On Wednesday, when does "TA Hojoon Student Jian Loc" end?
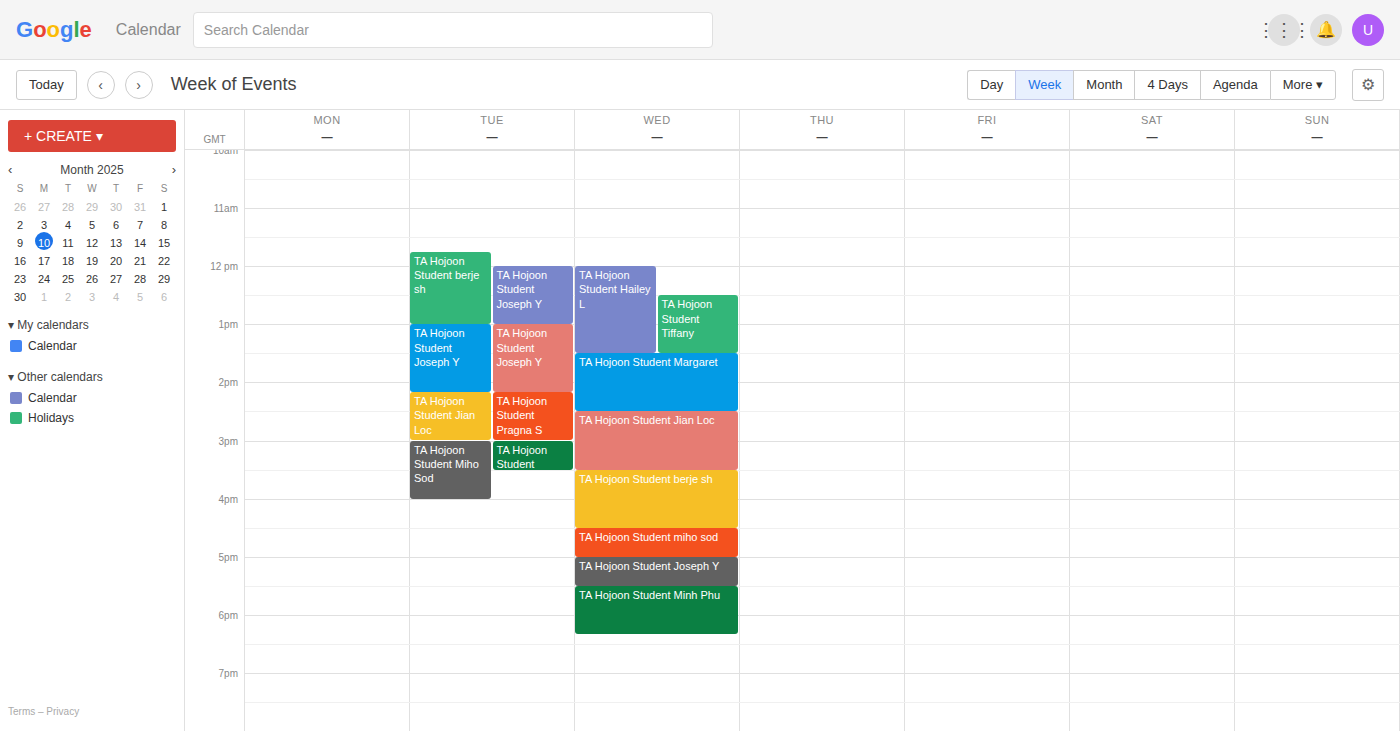
15:30